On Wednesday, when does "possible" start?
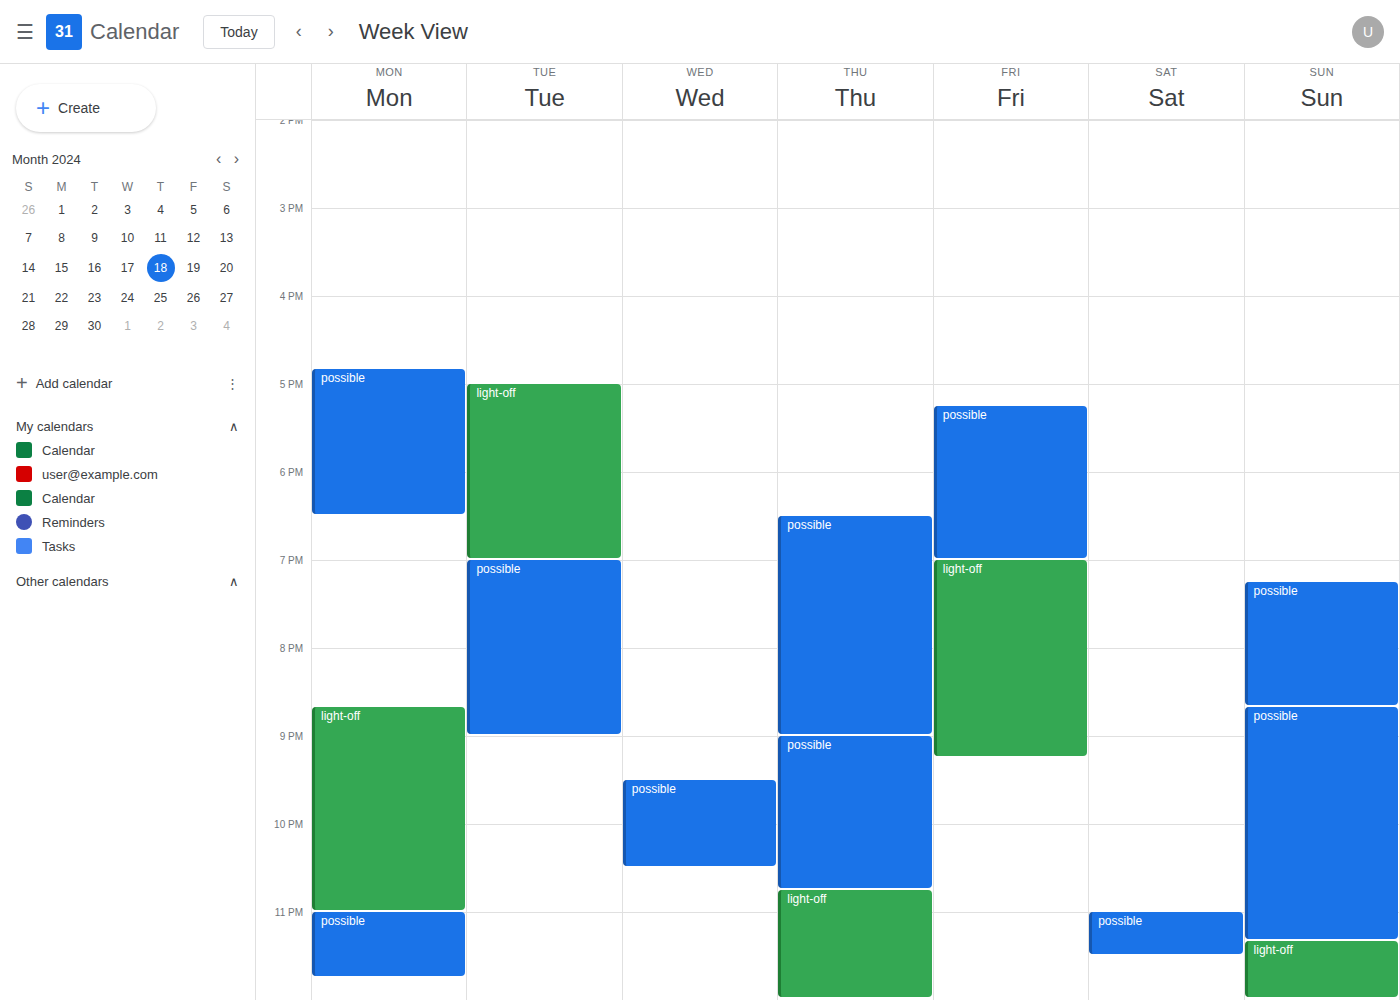
9:30 PM